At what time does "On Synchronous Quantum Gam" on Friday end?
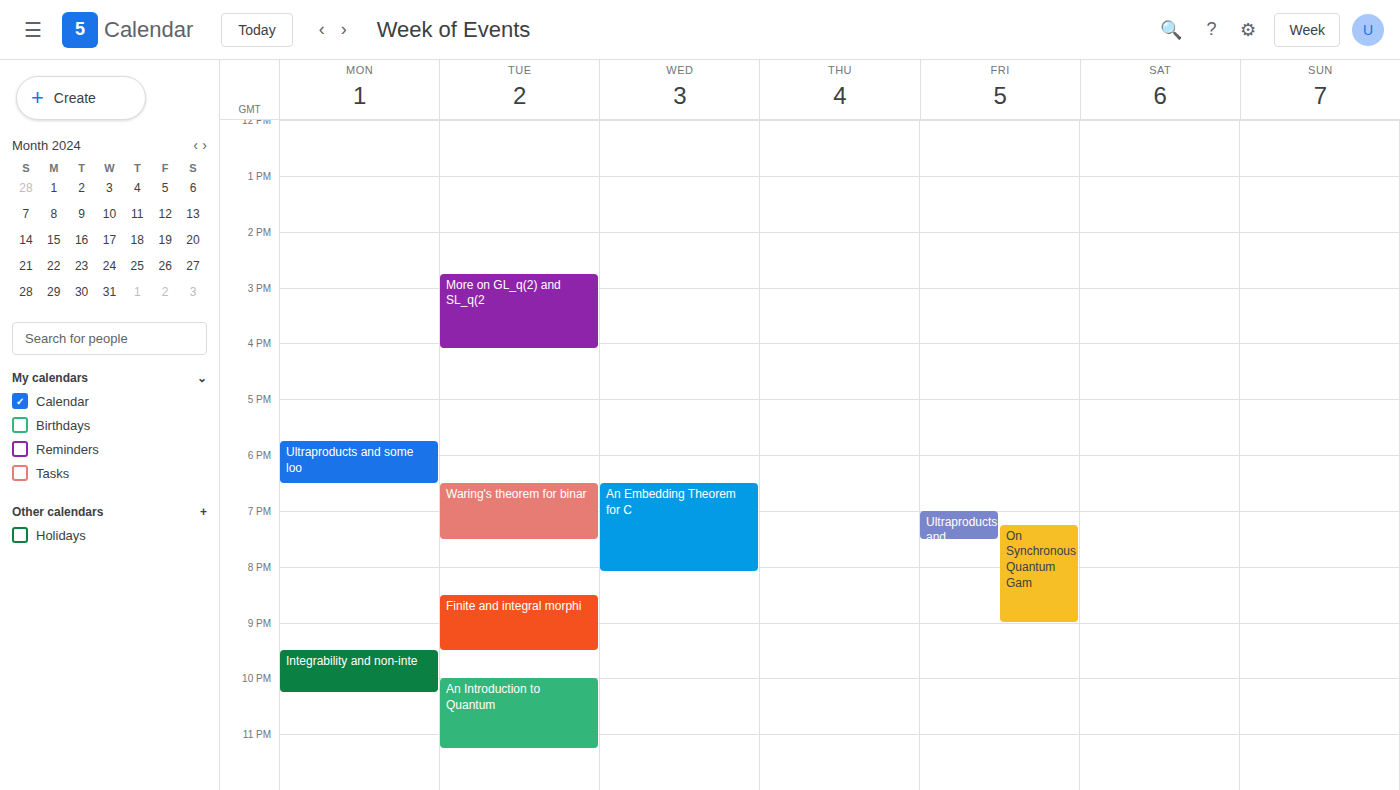
9:00 PM